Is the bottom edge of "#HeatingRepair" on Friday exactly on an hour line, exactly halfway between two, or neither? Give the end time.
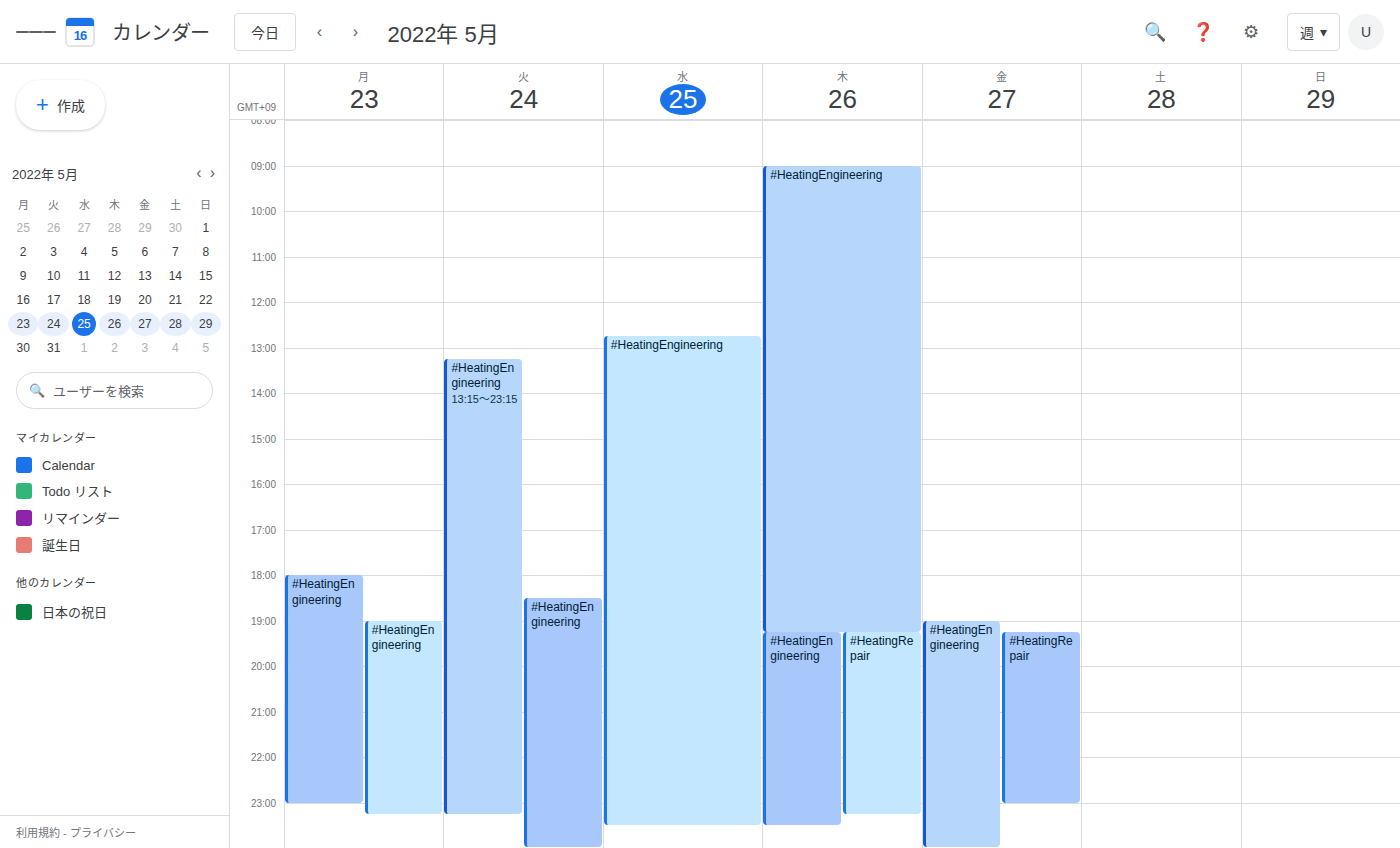
11:00 PM -- exactly on the 11 PM line.